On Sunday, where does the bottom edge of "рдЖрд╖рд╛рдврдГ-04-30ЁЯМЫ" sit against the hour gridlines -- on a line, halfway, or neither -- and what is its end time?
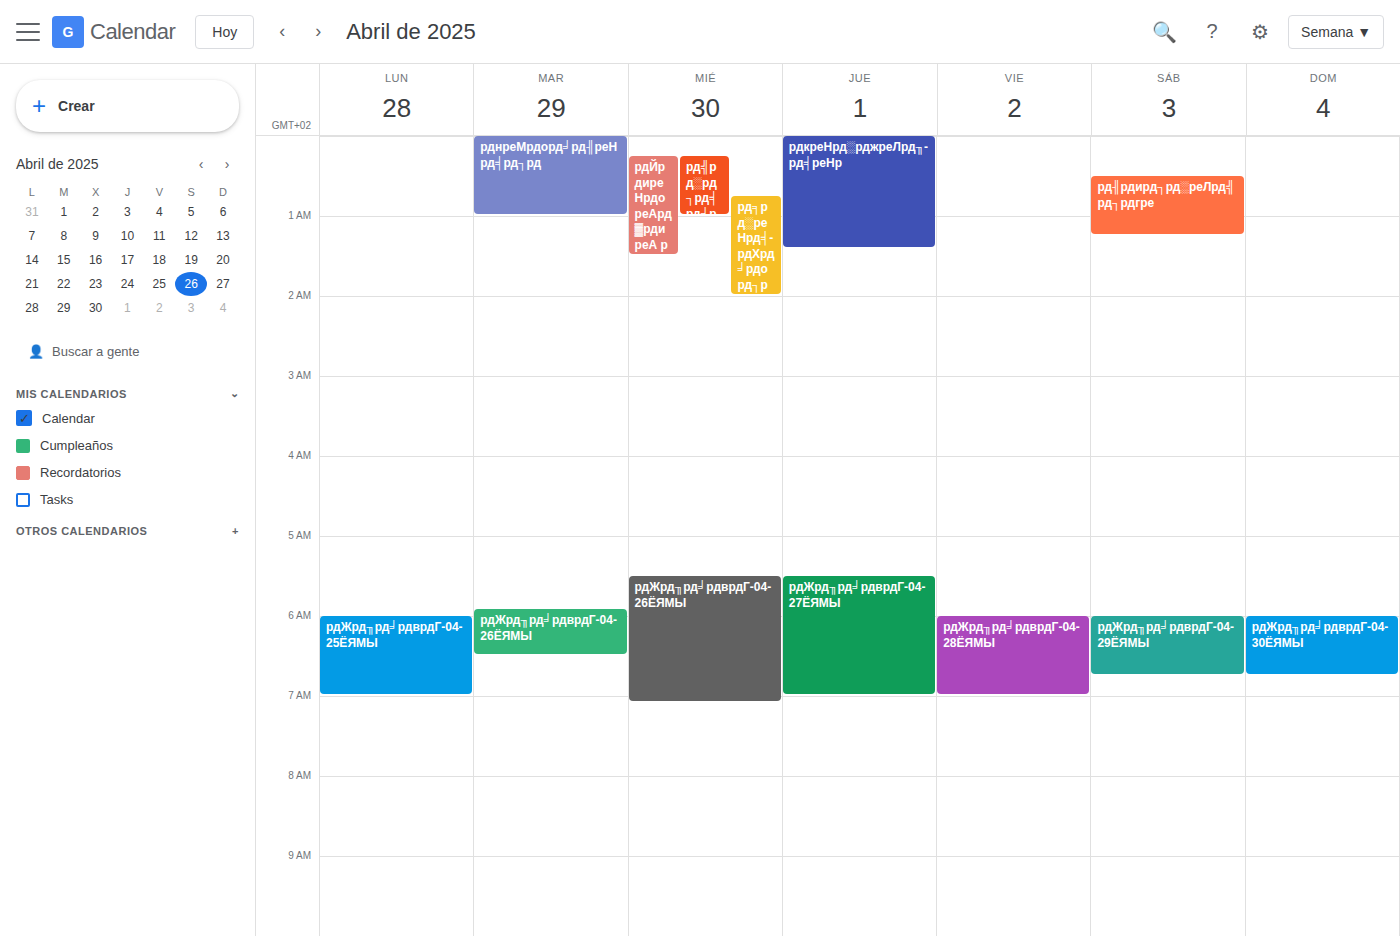
6:45 AM -- neither: three quarters of the way from the 6 AM line to the 7 AM line.